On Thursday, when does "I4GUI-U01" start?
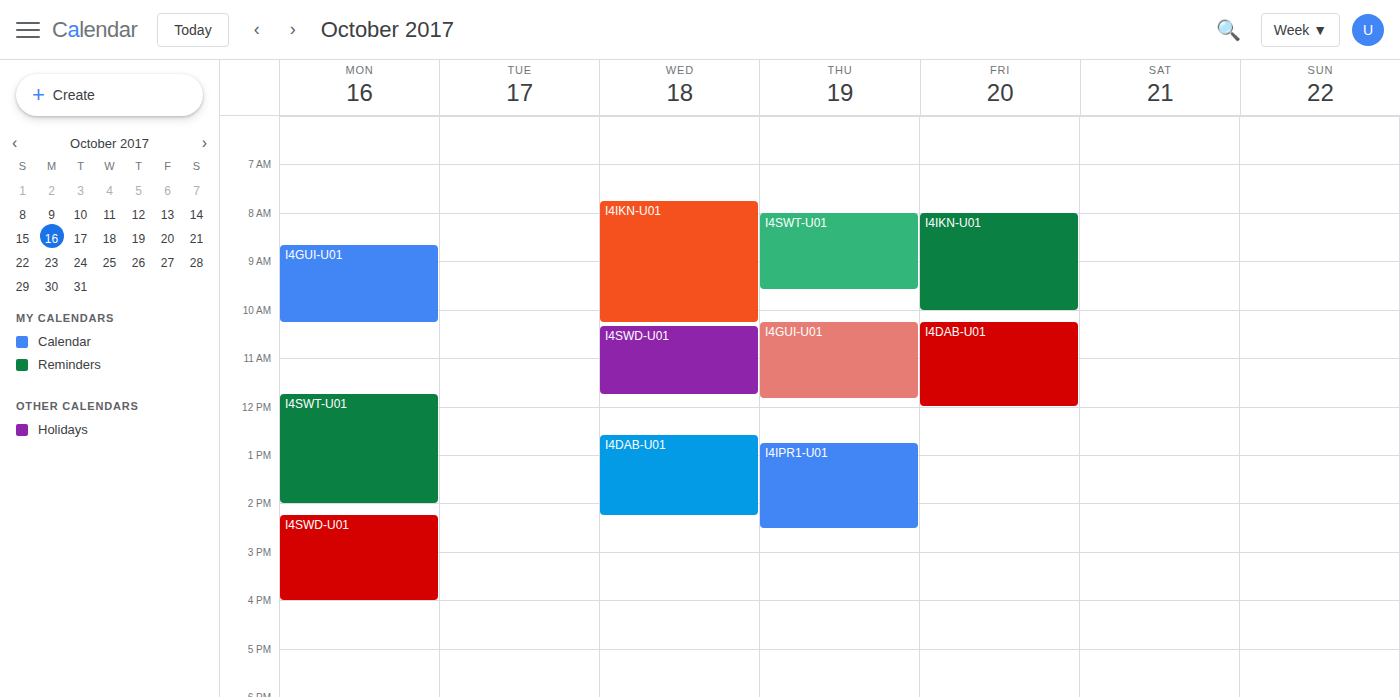
10:15 AM